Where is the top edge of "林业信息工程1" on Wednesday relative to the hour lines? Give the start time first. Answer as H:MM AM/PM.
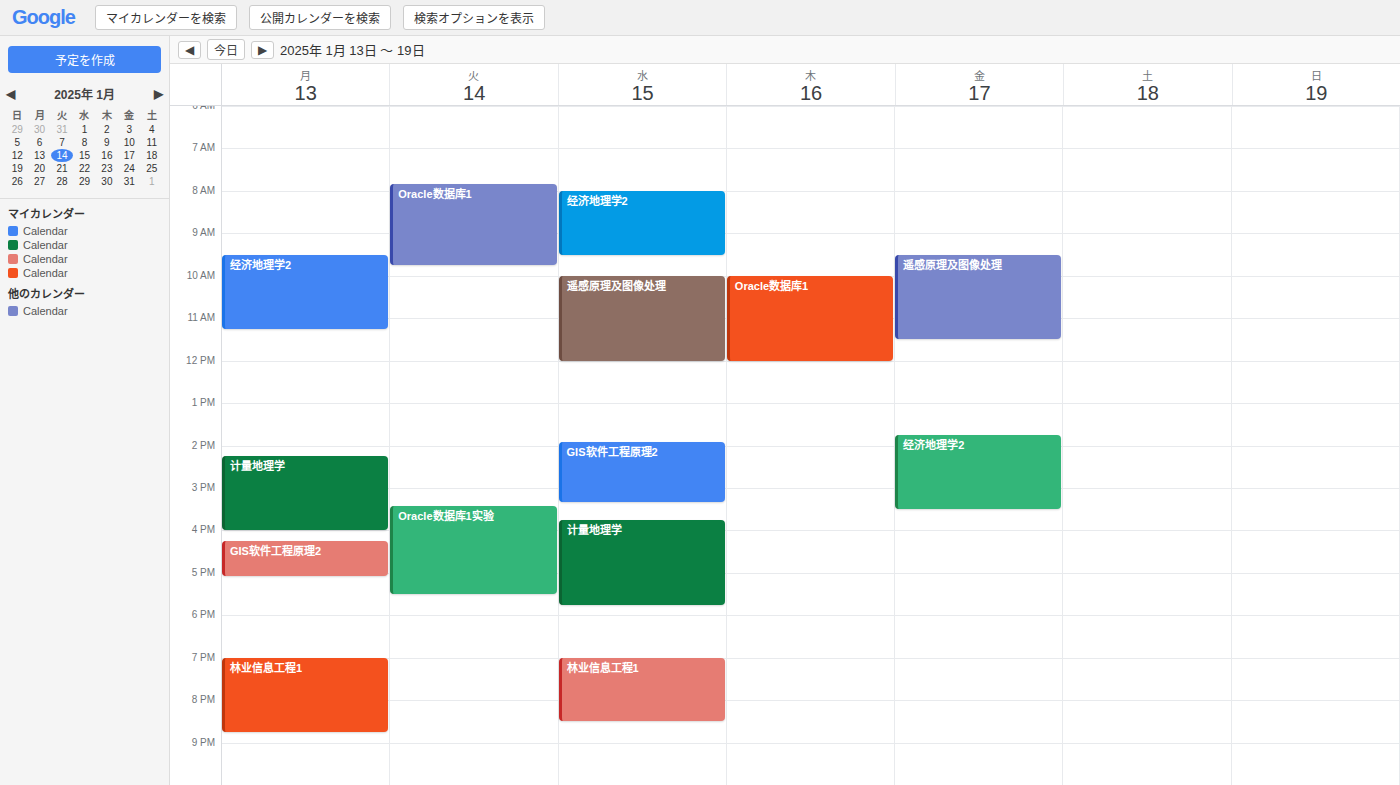
7:00 PM -- exactly on the 7 PM line.